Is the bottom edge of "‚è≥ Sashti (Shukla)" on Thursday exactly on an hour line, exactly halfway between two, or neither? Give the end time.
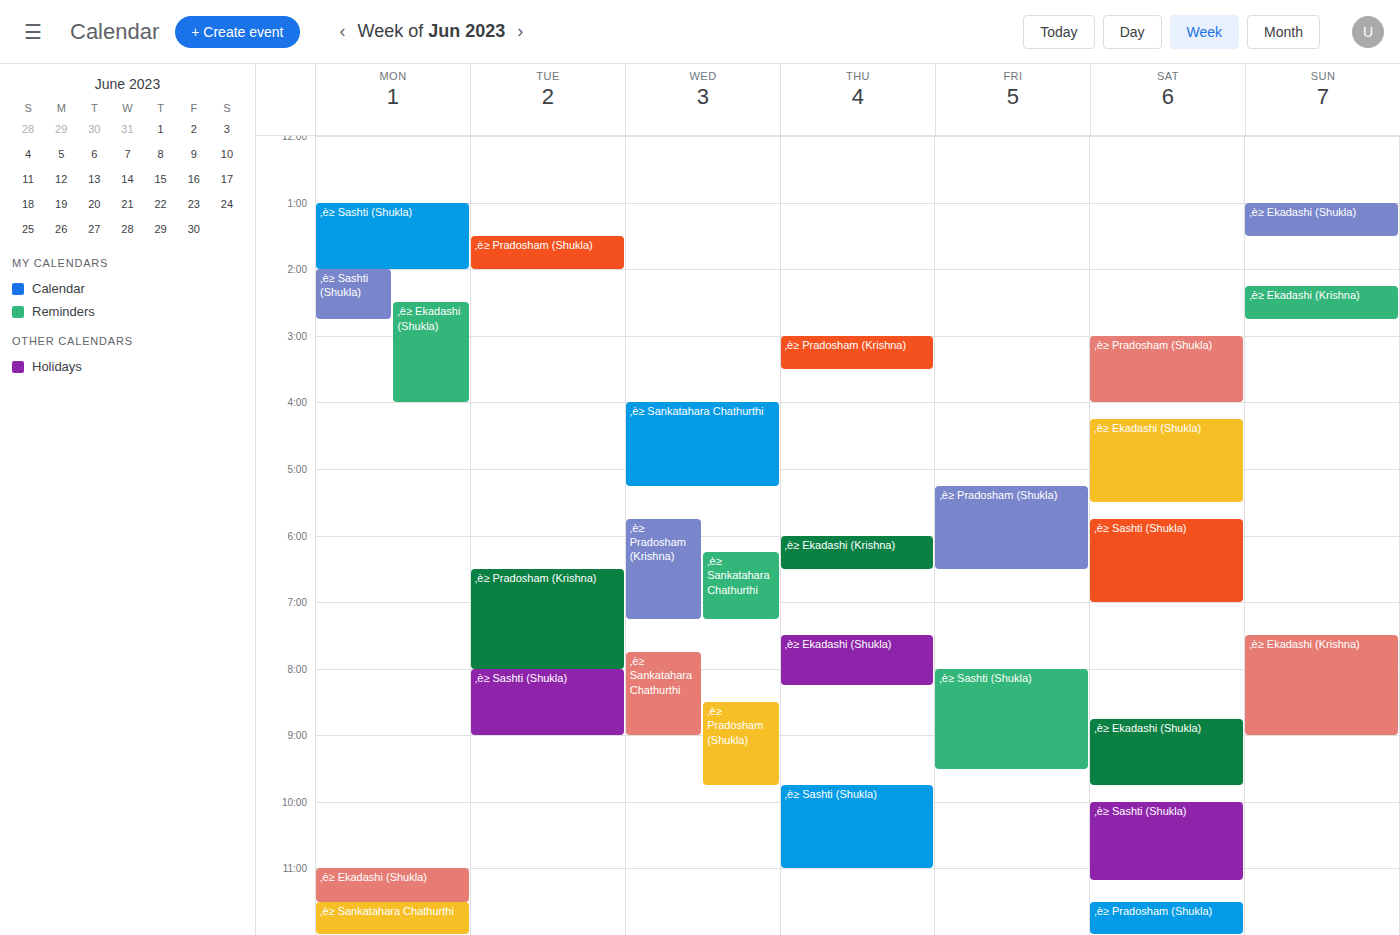
11:00 PM -- exactly on the 11 PM line.